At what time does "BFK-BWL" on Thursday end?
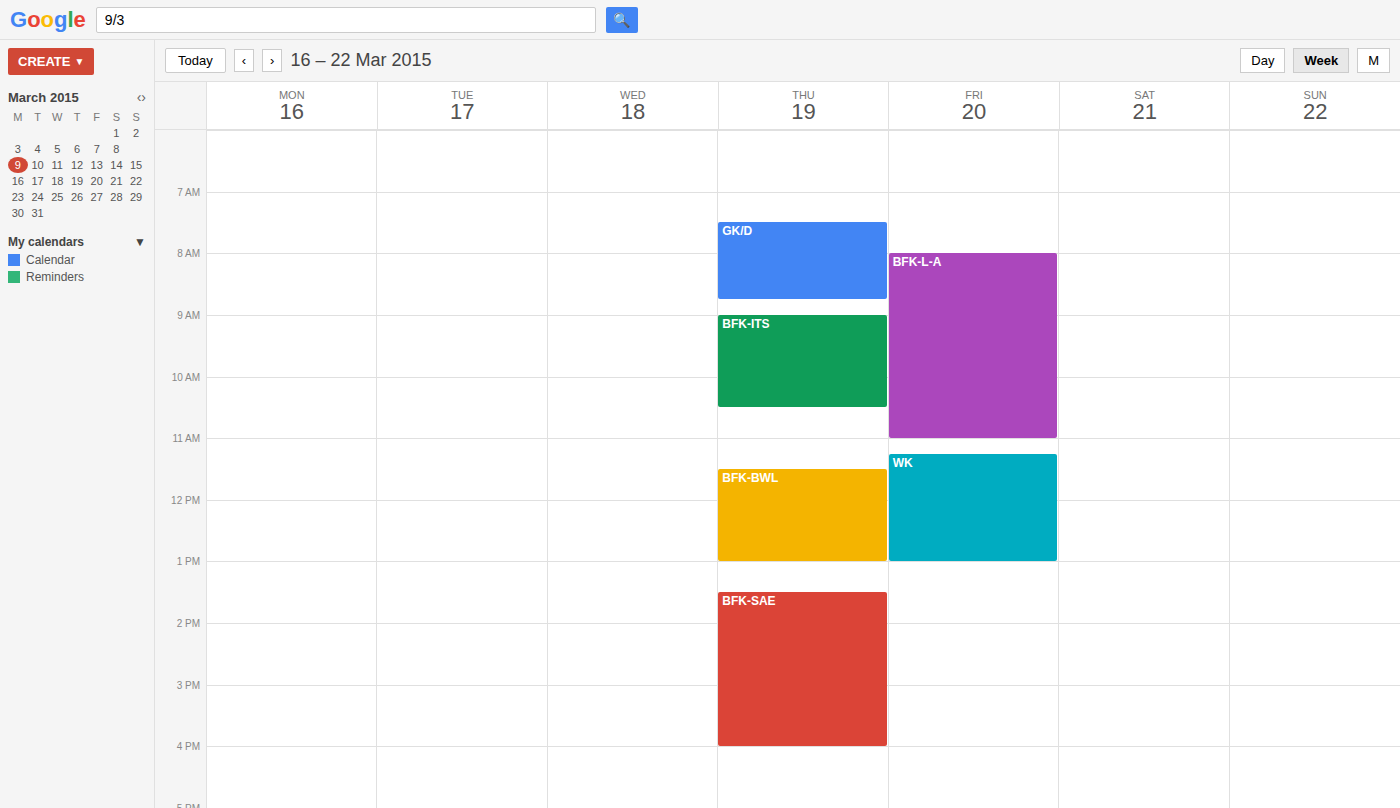
1:00 PM